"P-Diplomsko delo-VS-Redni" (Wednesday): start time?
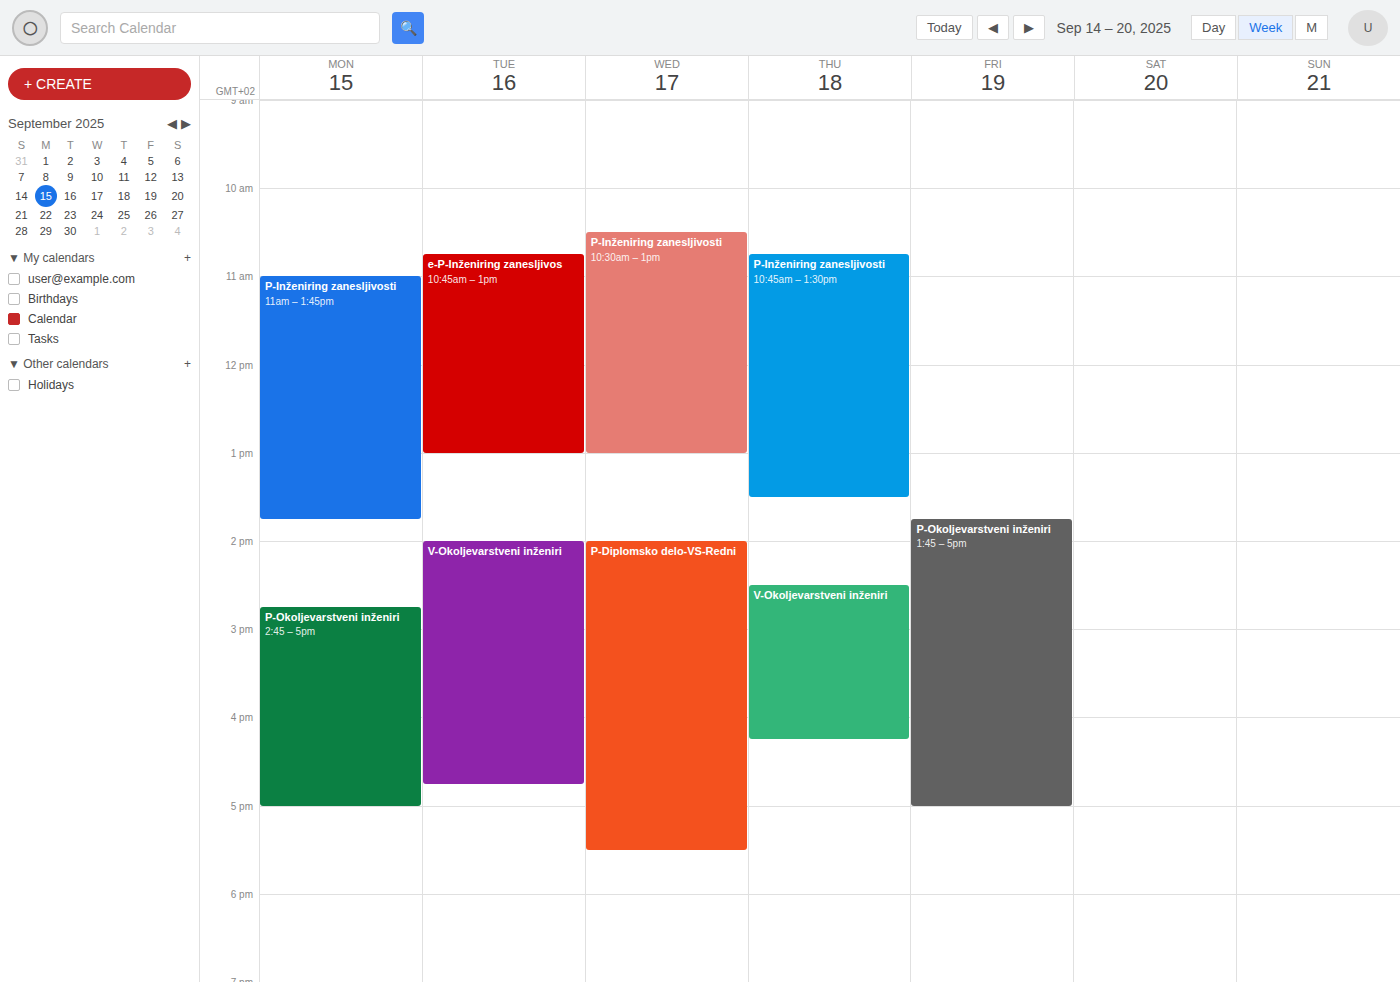
2:00 PM